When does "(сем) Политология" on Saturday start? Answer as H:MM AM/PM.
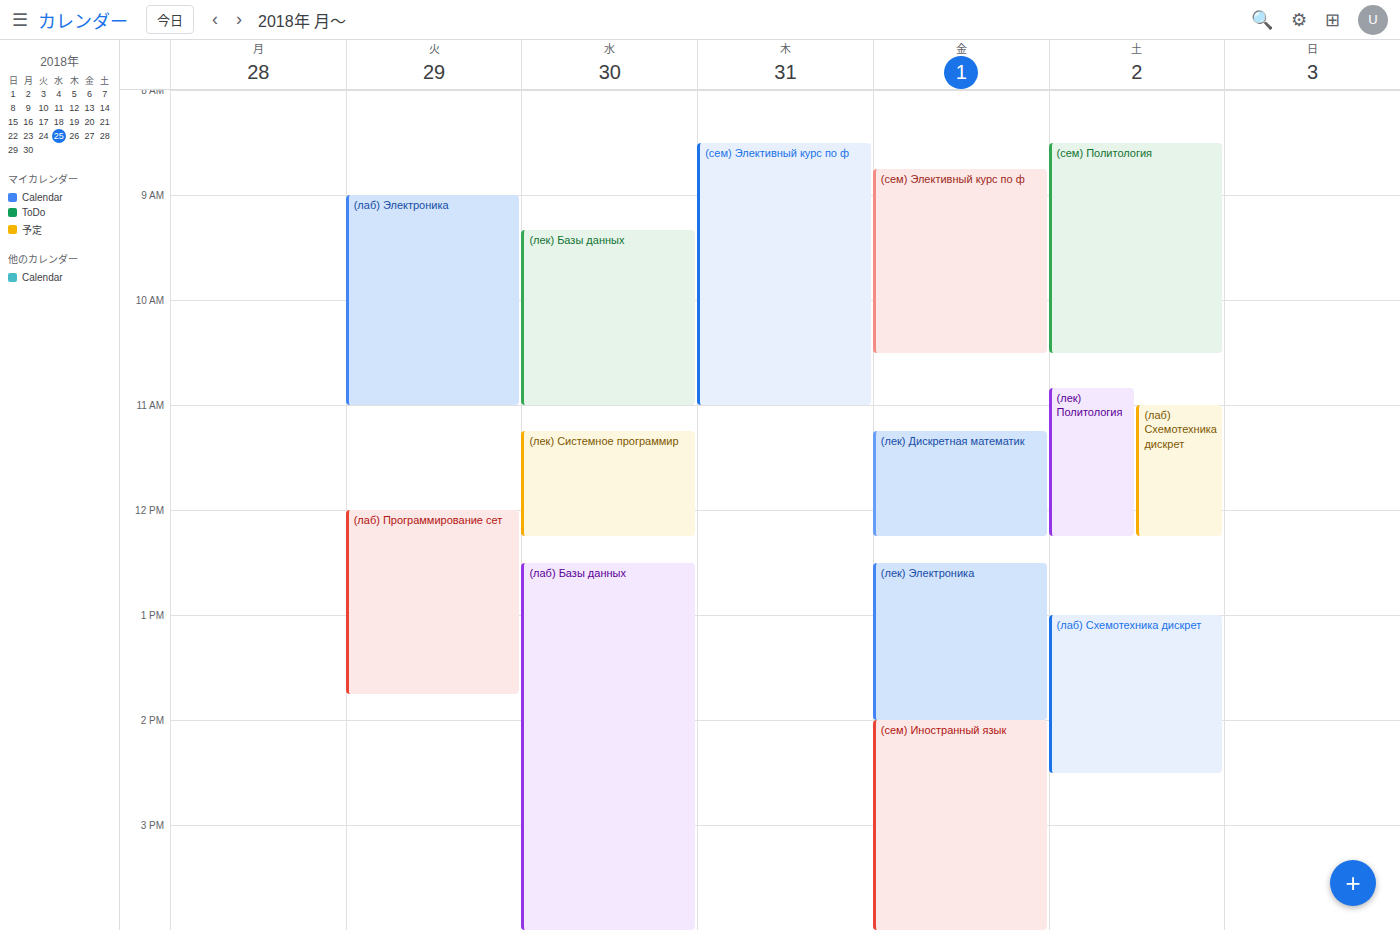
8:30 AM